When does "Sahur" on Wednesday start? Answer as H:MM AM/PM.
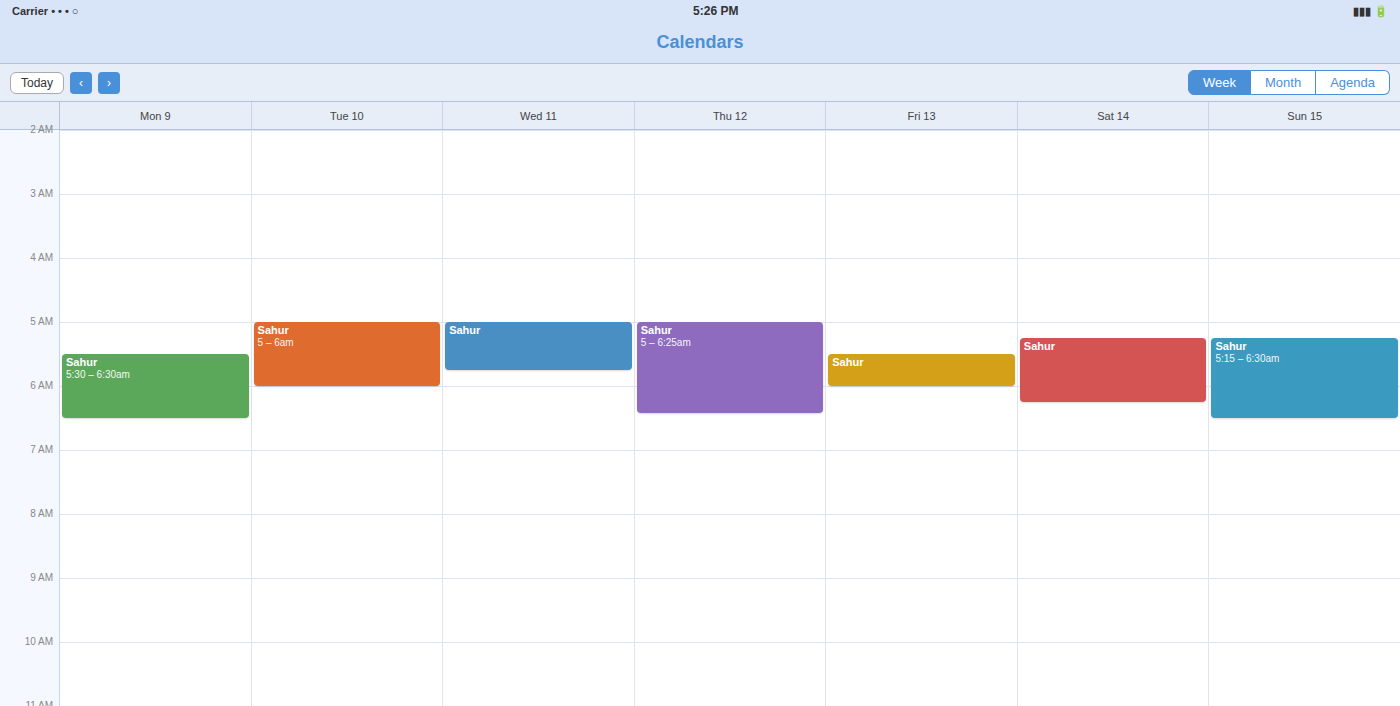
5:00 AM